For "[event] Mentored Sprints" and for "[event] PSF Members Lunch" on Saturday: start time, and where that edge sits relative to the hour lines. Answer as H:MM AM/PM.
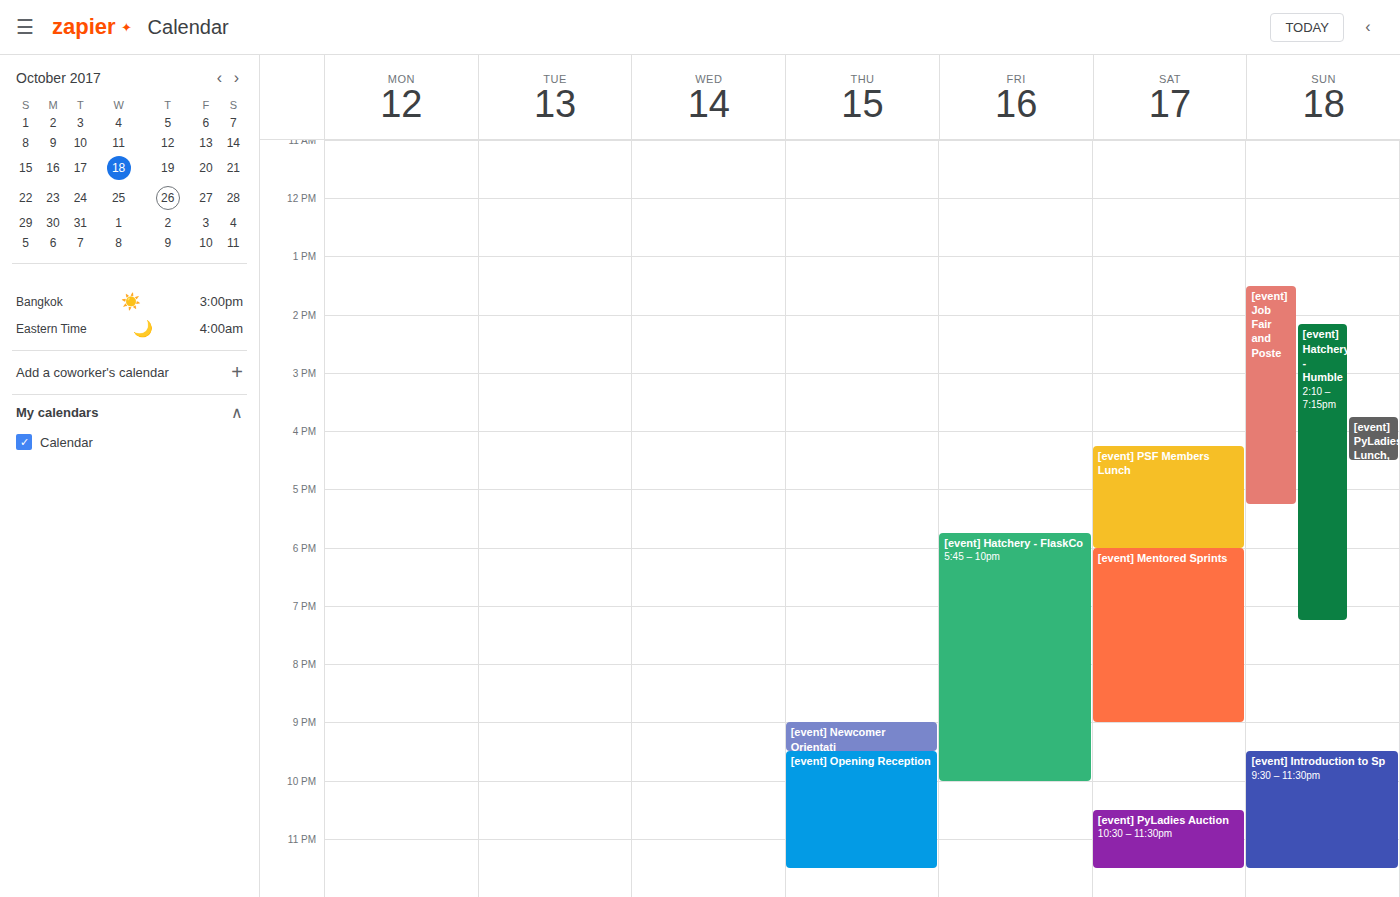
"[event] Mentored Sprints": 6:00 PM, exactly on the 6 PM line. "[event] PSF Members Lunch": 4:15 PM, neither: a quarter of the way from the 4 PM line to the 5 PM line.